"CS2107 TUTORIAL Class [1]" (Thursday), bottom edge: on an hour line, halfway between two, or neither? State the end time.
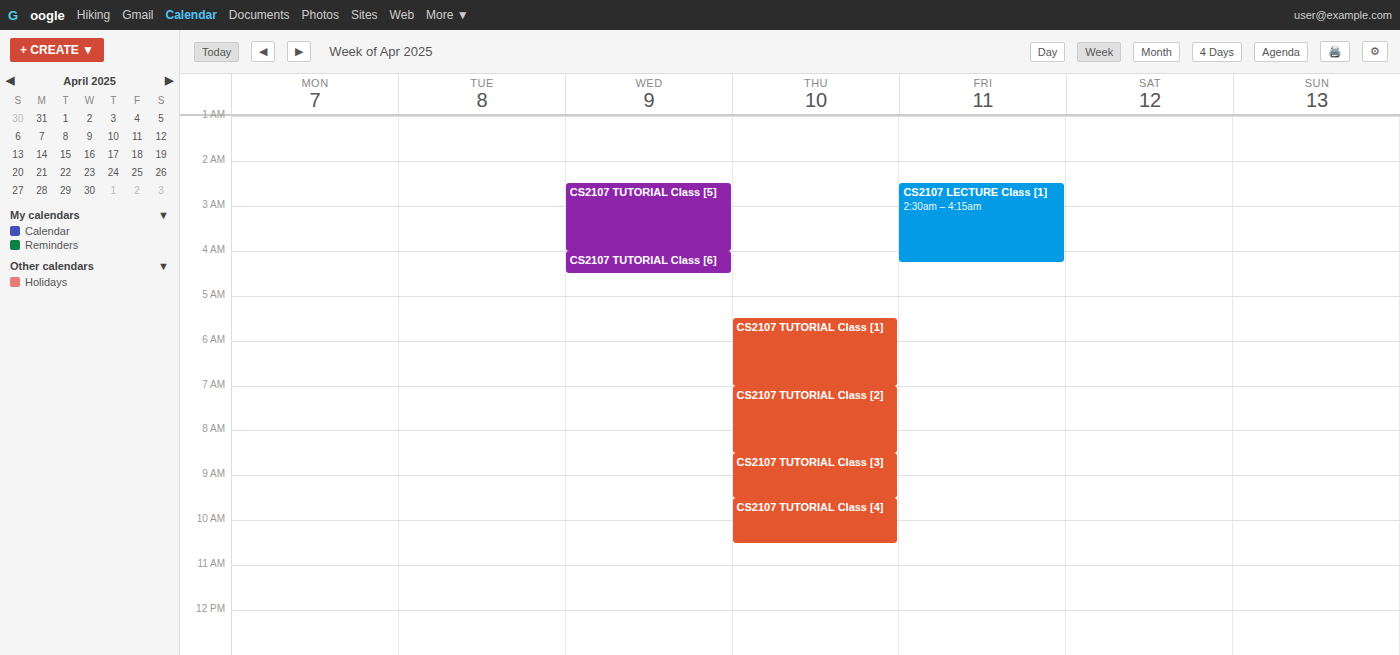
7:00 AM -- exactly on the 7 AM line.